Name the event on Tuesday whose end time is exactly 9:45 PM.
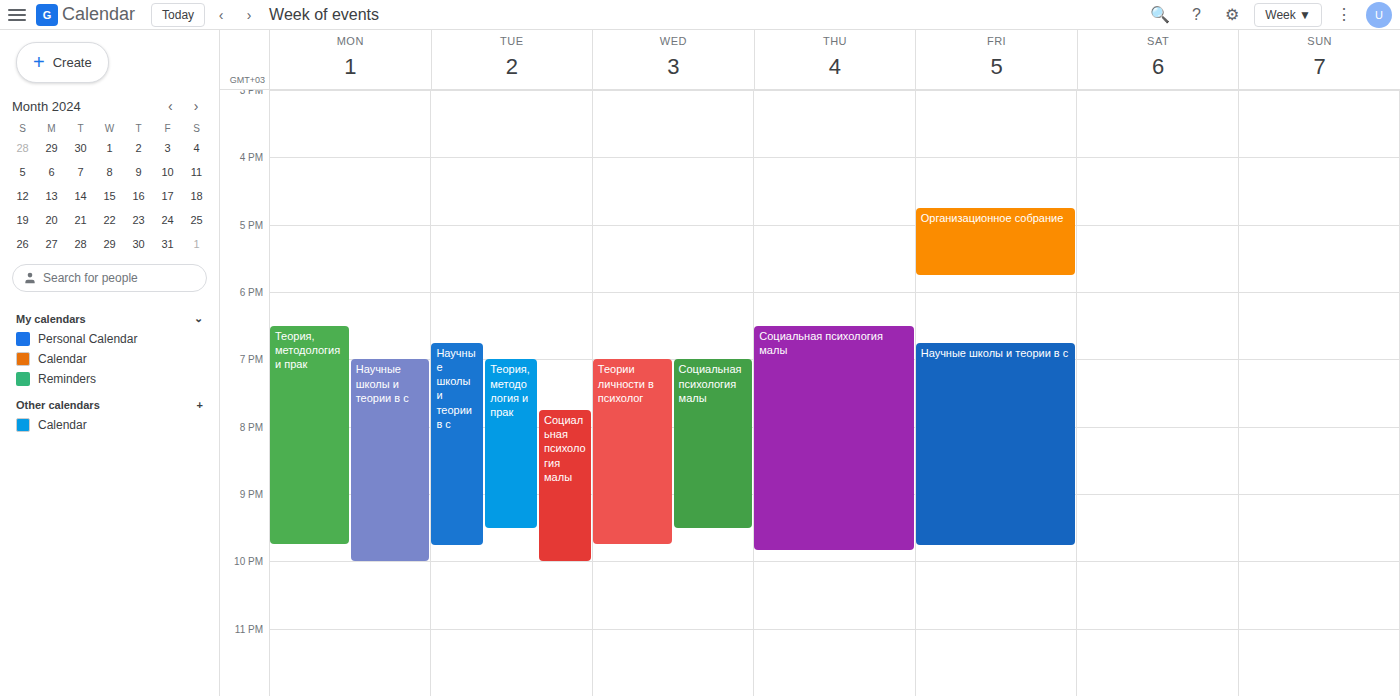
"Научные школы и теории в с"